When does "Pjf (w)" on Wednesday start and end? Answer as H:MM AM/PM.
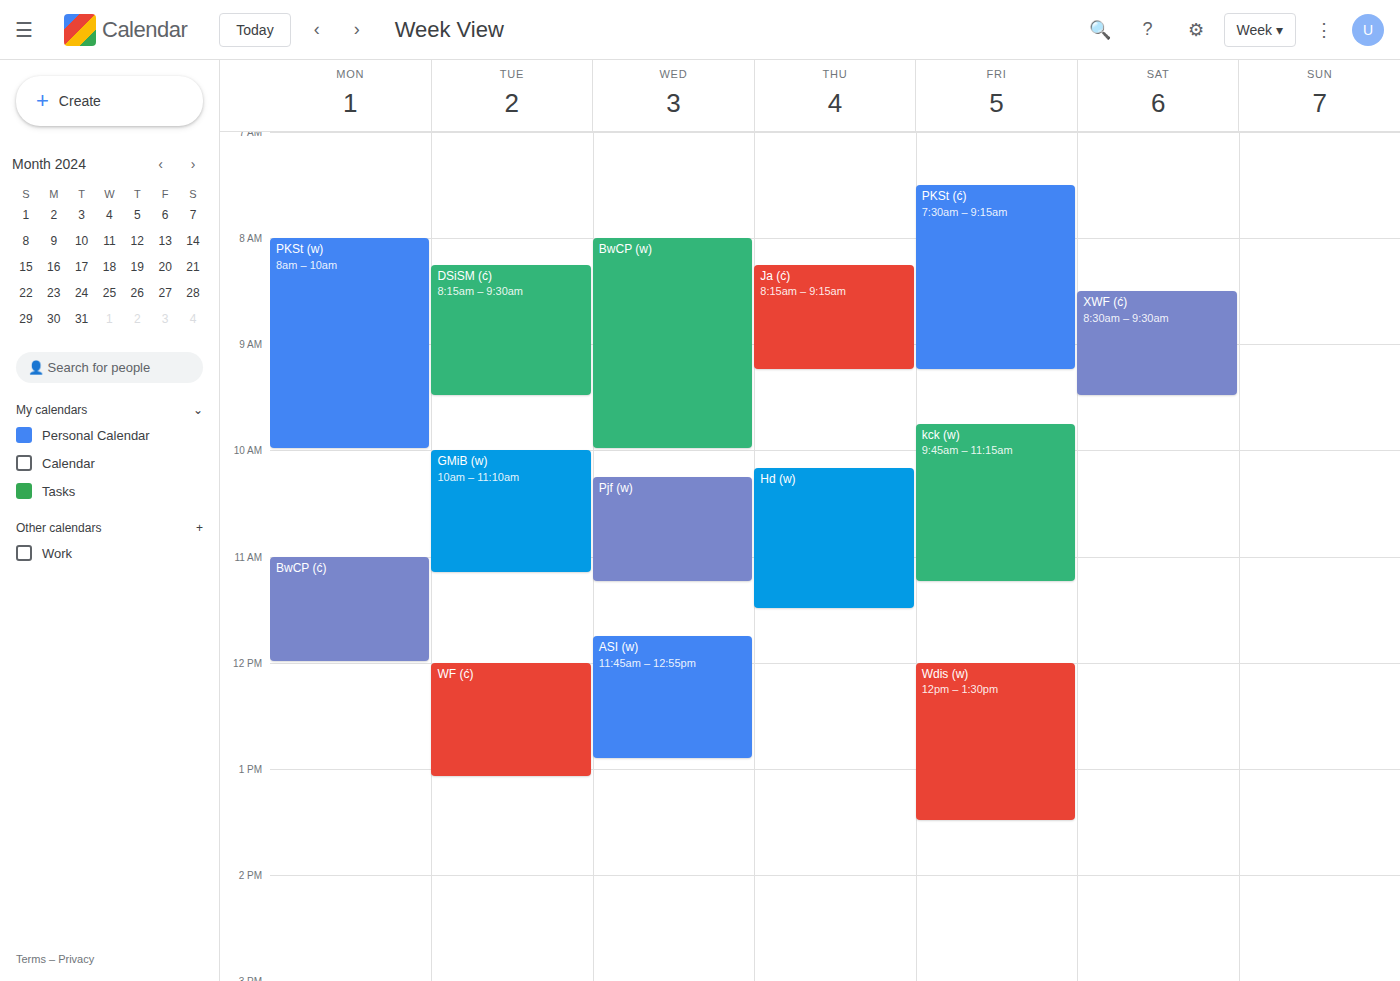
10:15 AM to 11:15 AM